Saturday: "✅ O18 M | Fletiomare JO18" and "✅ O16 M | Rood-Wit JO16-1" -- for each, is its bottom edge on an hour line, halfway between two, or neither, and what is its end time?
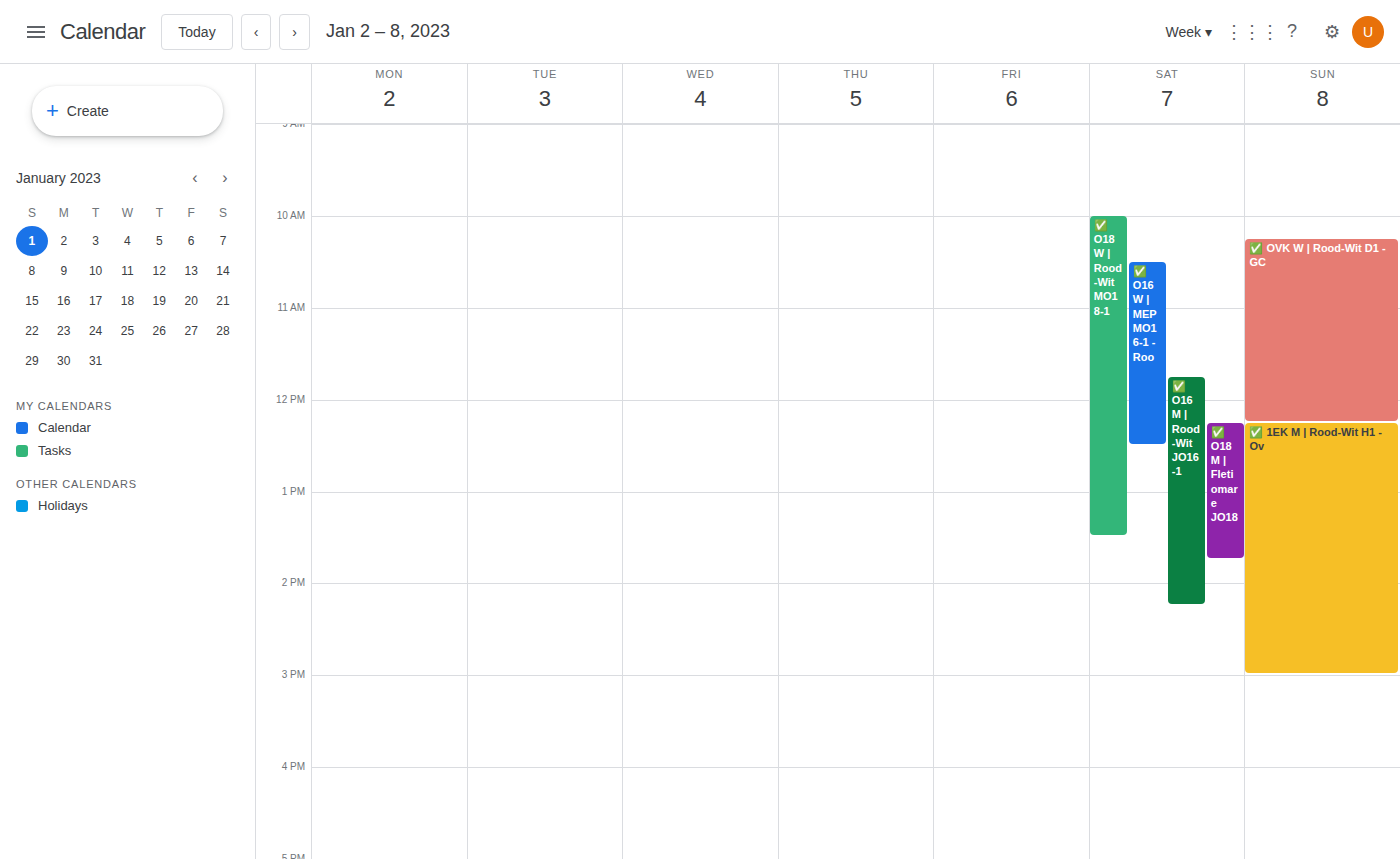
"✅ O18 M | Fletiomare JO18": 1:45 PM, neither: three quarters of the way from the 1 PM line to the 2 PM line. "✅ O16 M | Rood-Wit JO16-1": 2:15 PM, neither: a quarter of the way from the 2 PM line to the 3 PM line.